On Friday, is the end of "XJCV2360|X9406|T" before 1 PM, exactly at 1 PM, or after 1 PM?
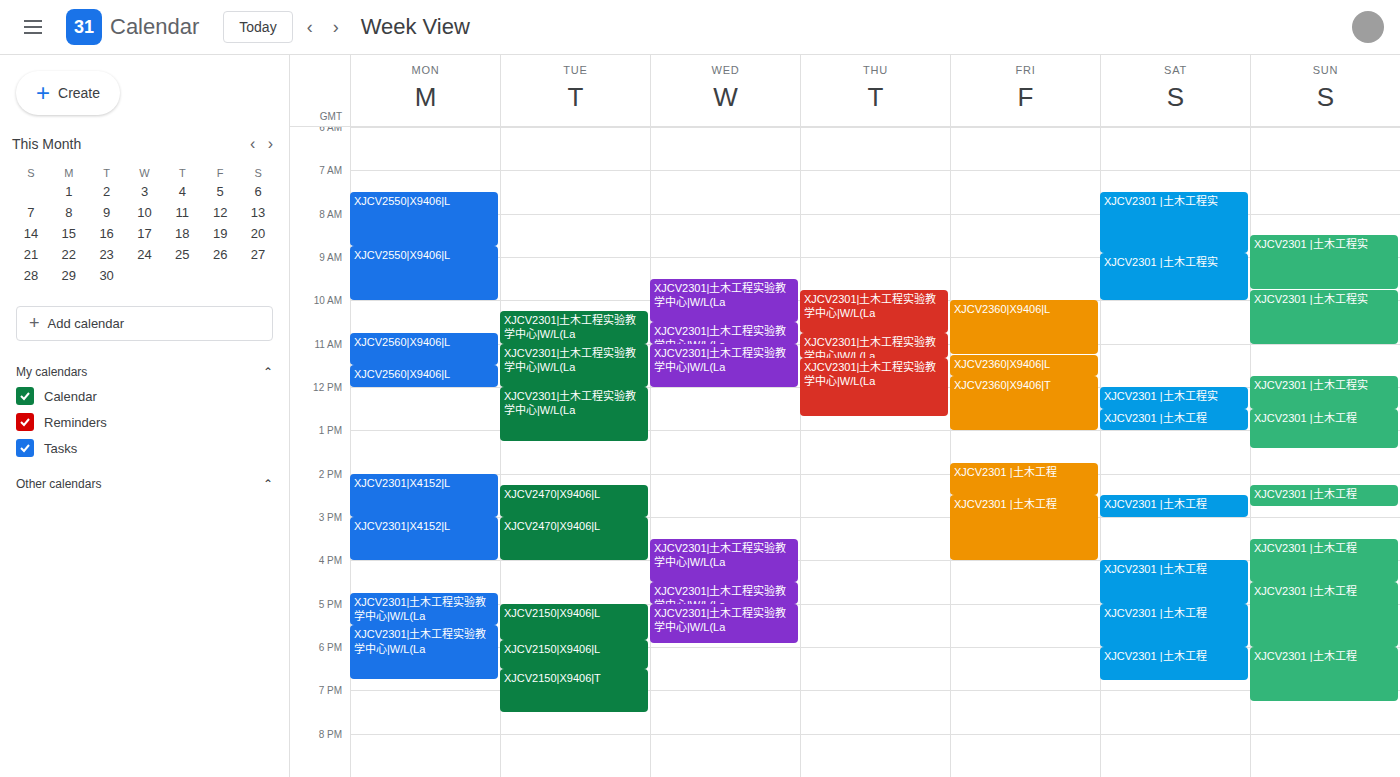
1:00 PM -- exactly at 1 PM, on the 1 PM line.